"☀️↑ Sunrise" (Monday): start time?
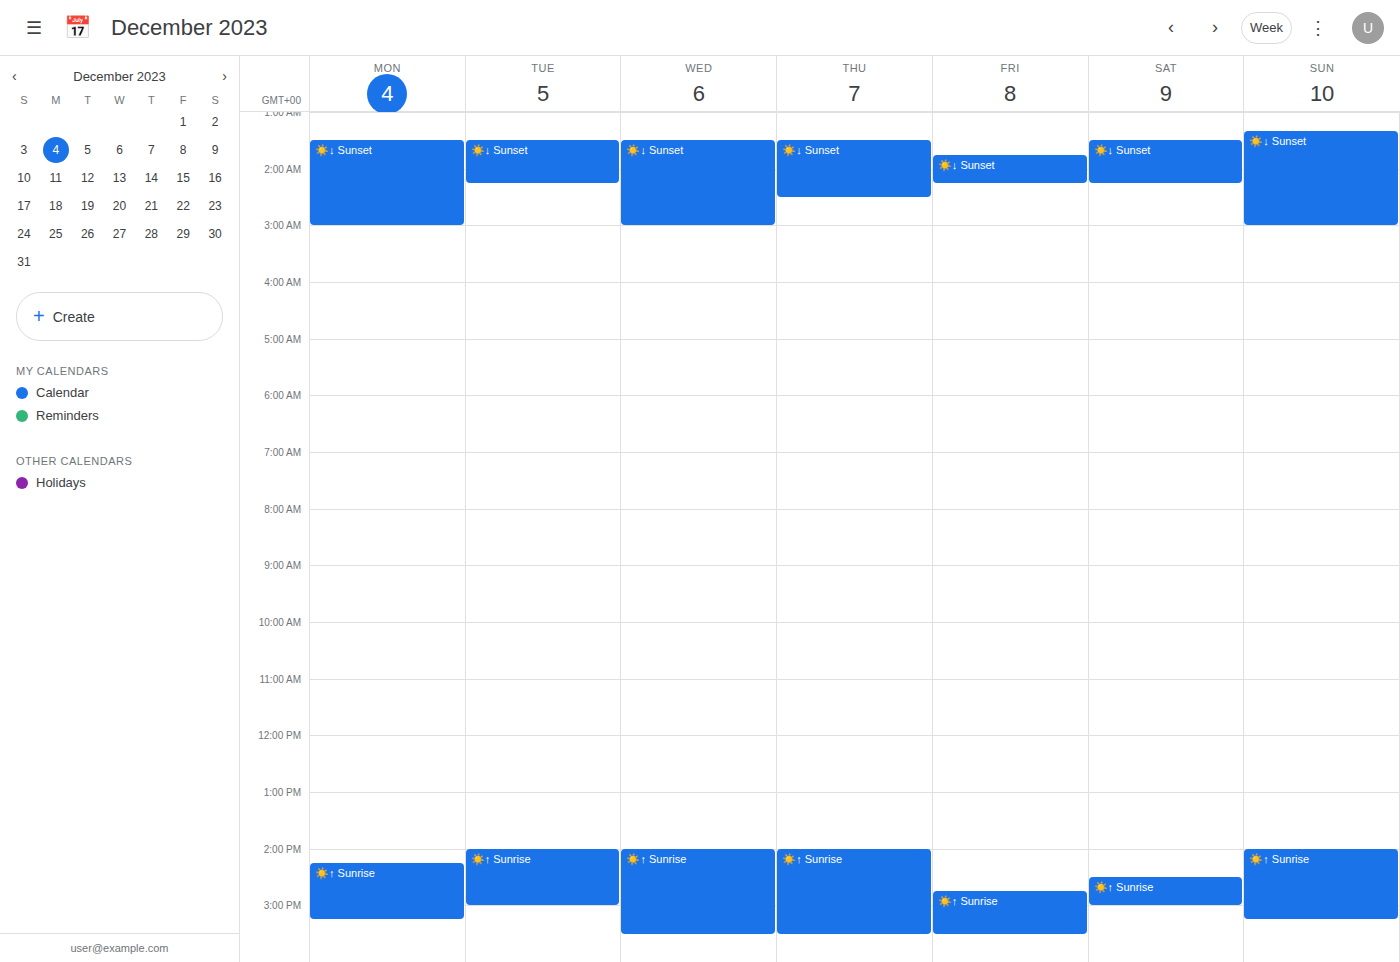
2:15 PM